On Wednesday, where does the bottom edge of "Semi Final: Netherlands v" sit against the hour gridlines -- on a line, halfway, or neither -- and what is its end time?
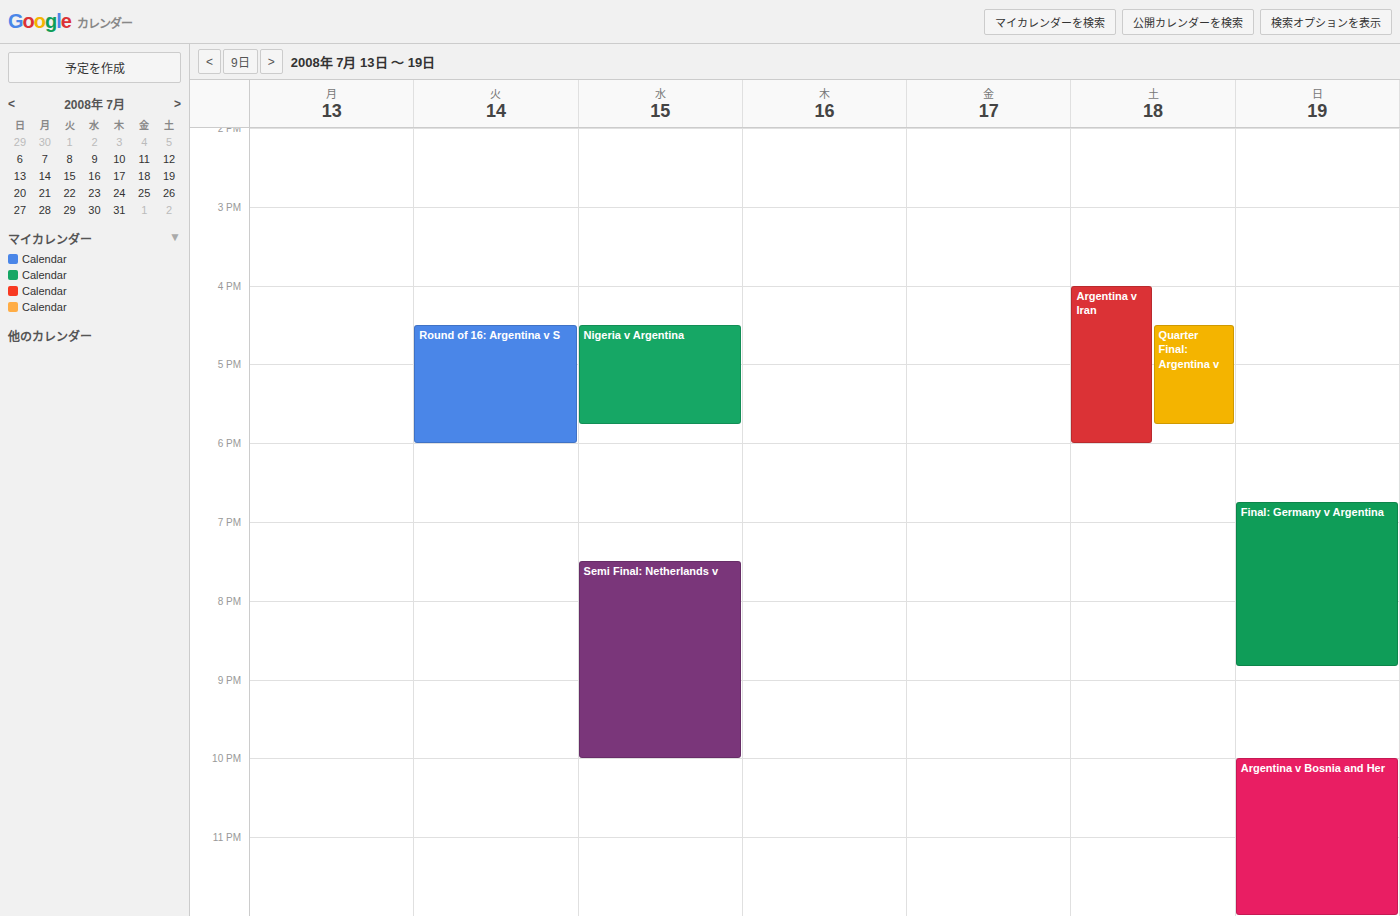
10:00 PM -- exactly on the 10 PM line.